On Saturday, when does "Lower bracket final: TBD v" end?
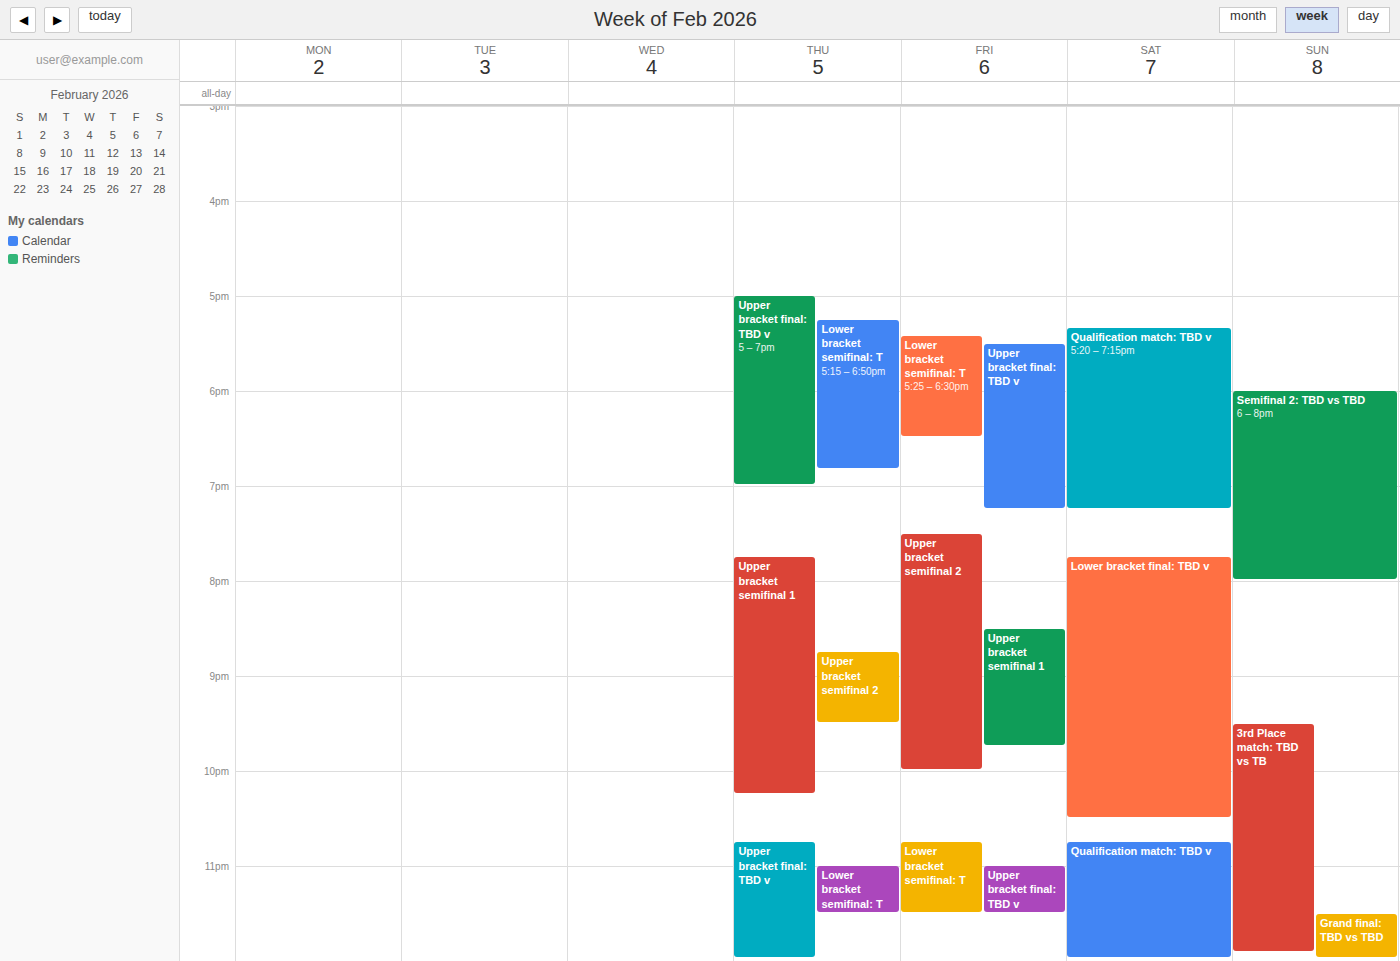
22:30